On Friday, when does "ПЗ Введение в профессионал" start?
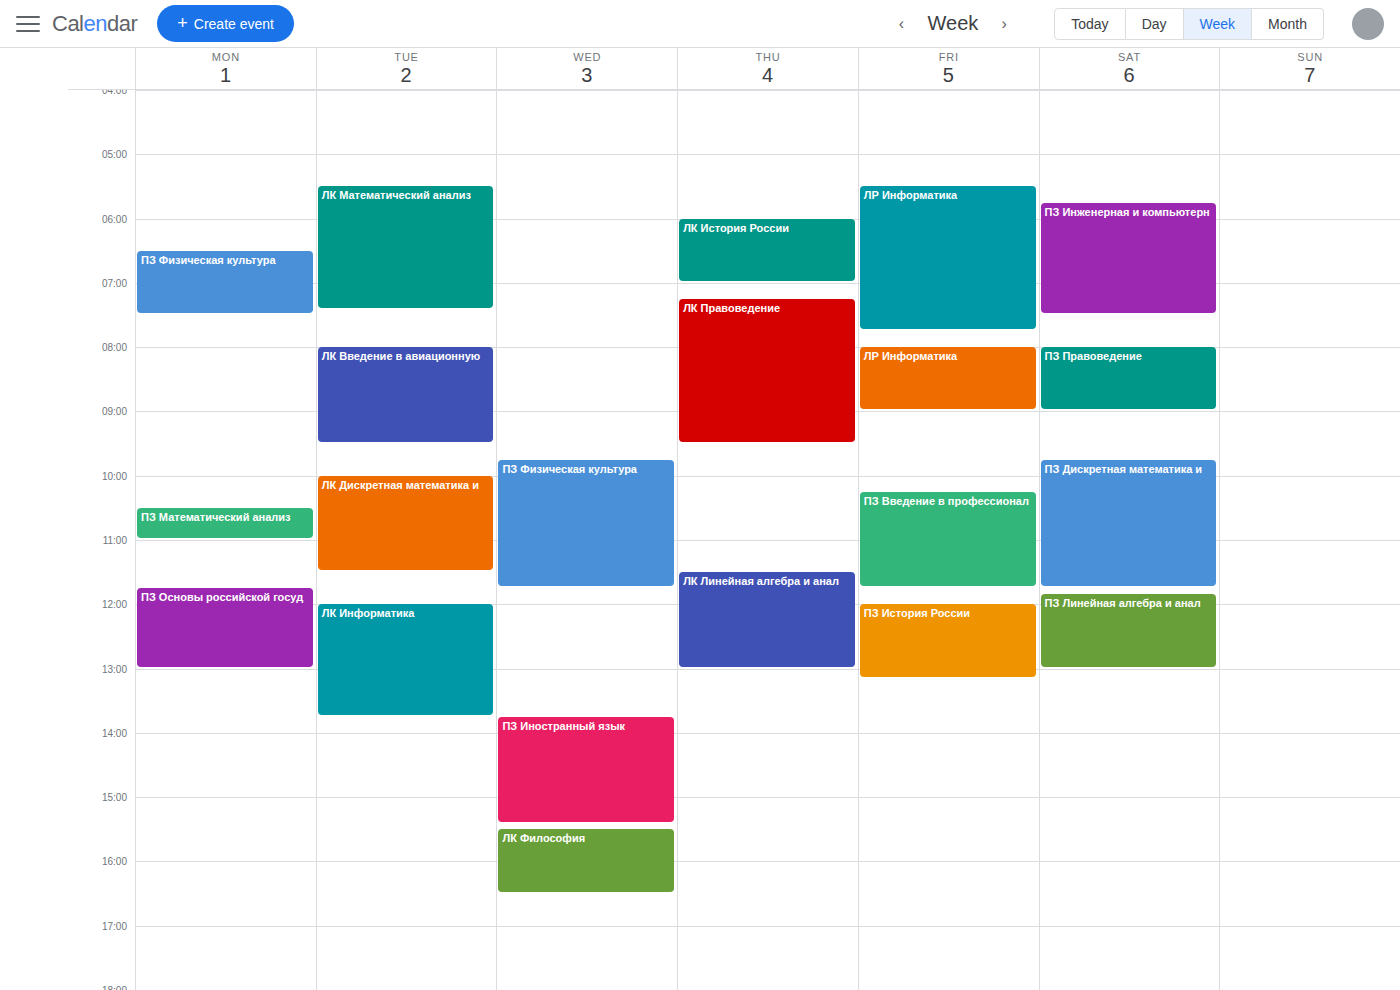
10:15 AM